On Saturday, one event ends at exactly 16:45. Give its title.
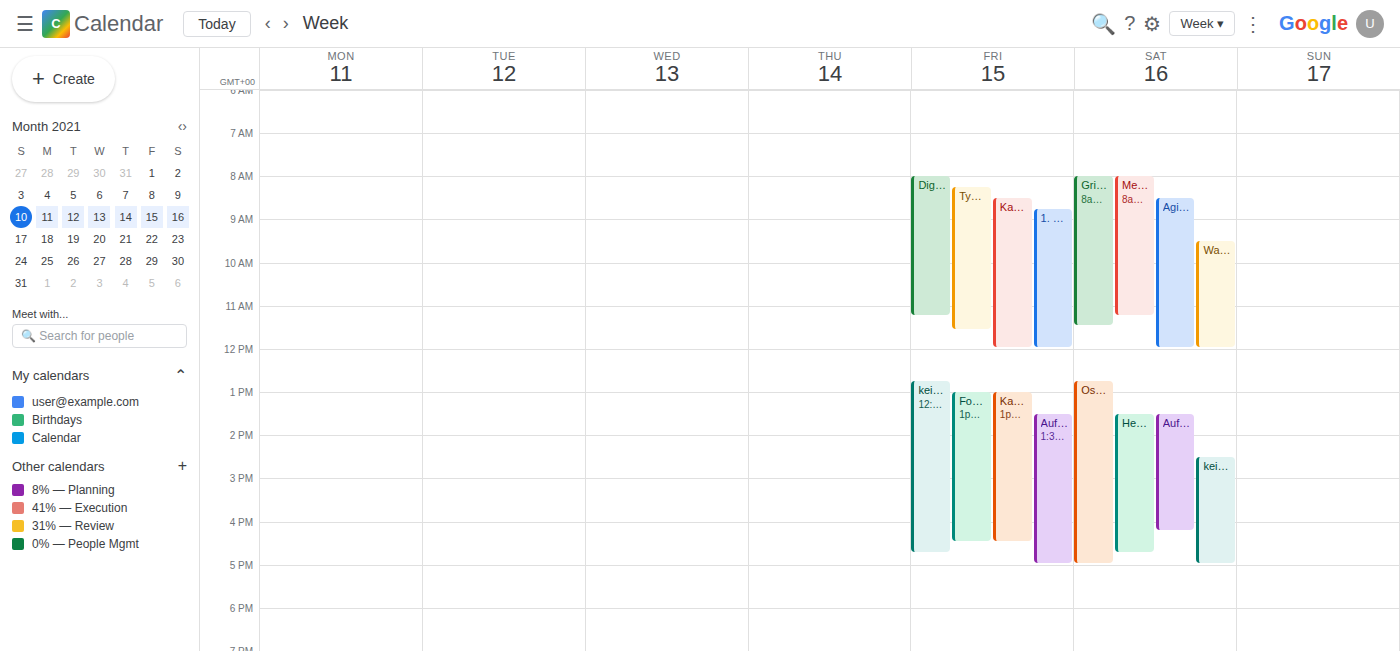
"Herbstferien"